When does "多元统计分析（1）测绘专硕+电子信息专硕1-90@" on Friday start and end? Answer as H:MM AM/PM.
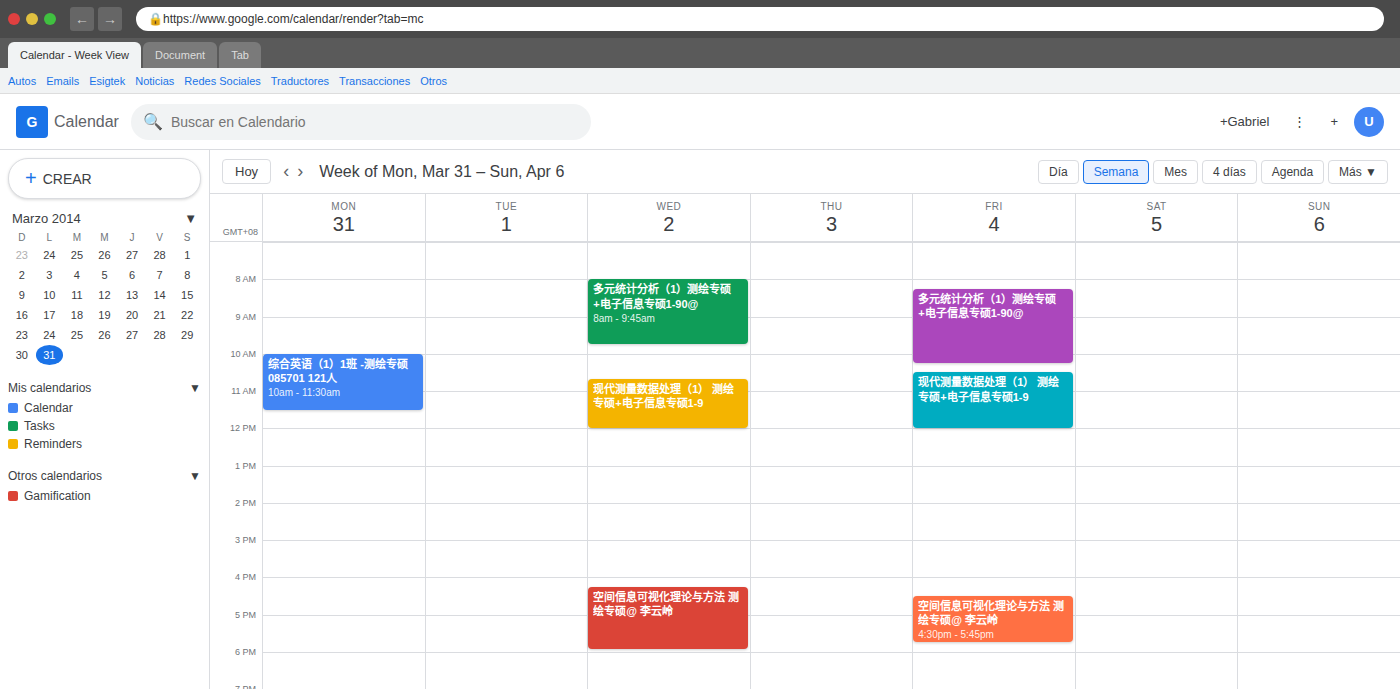
8:15 AM to 10:15 AM